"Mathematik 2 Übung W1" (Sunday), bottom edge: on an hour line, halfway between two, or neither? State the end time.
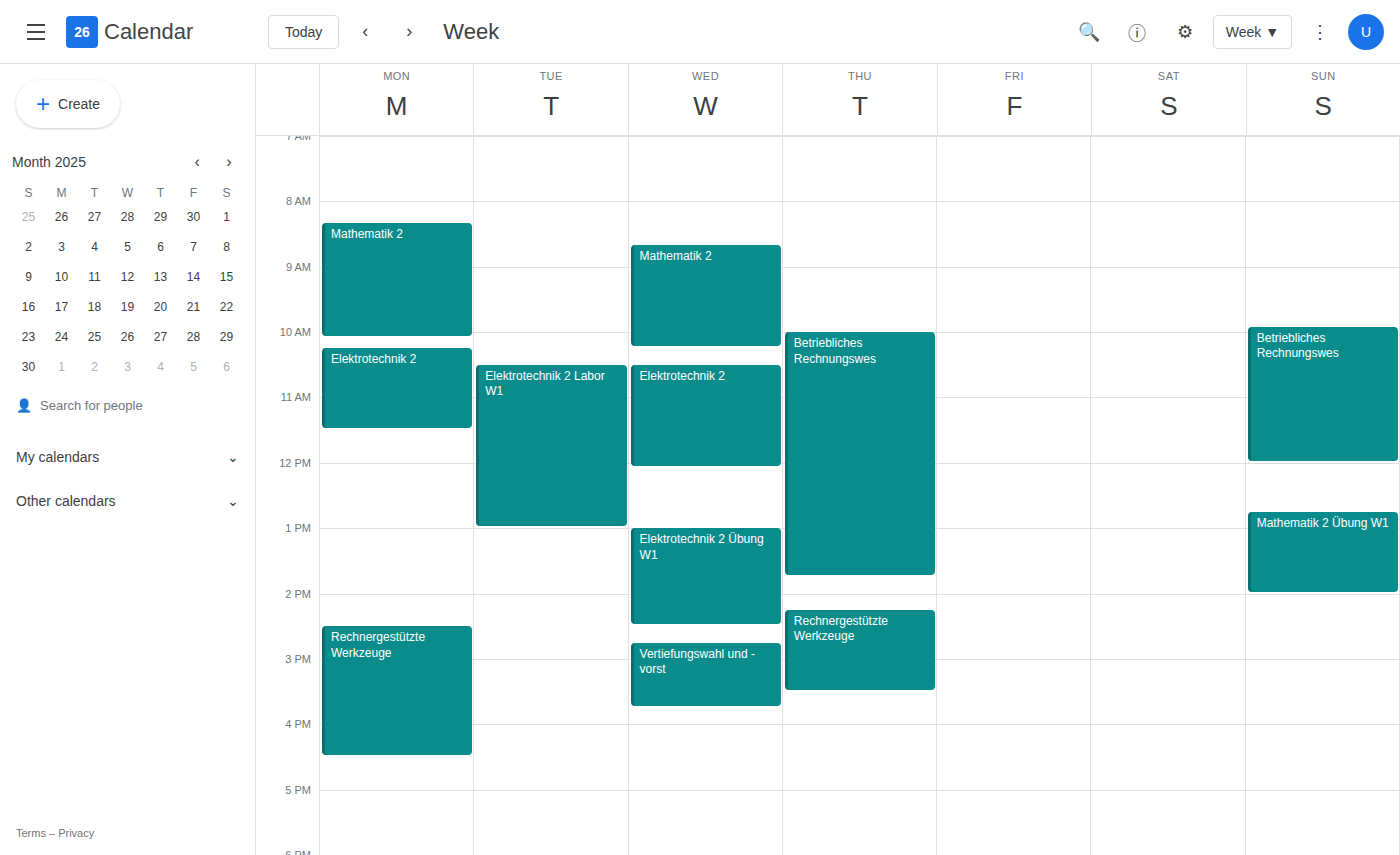
14:00 -- exactly on the 14:00 line.